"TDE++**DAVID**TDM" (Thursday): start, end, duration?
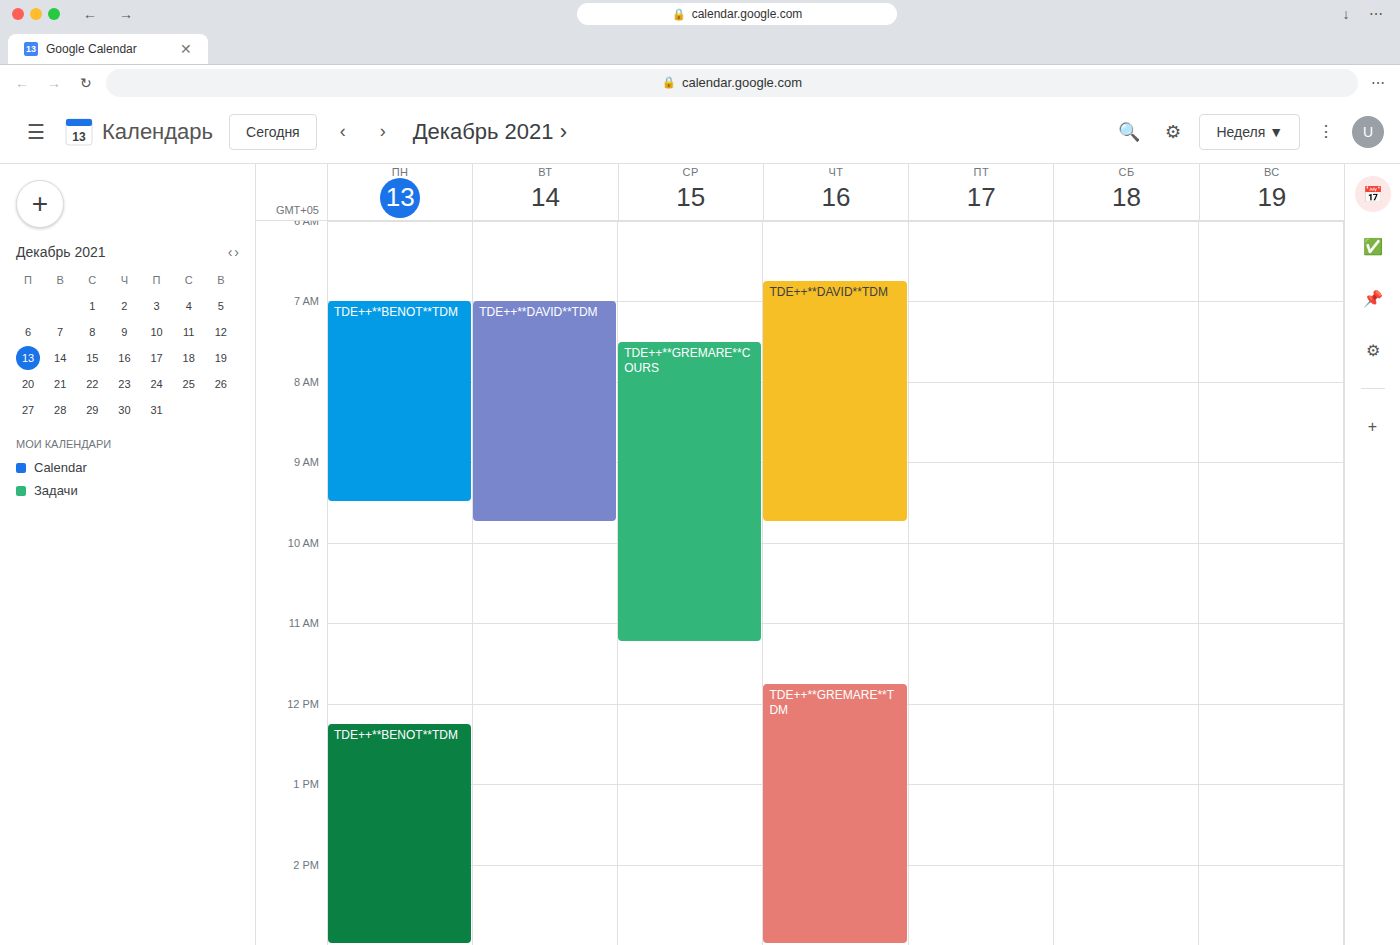
6:45 AM to 9:45 AM, 3 hours